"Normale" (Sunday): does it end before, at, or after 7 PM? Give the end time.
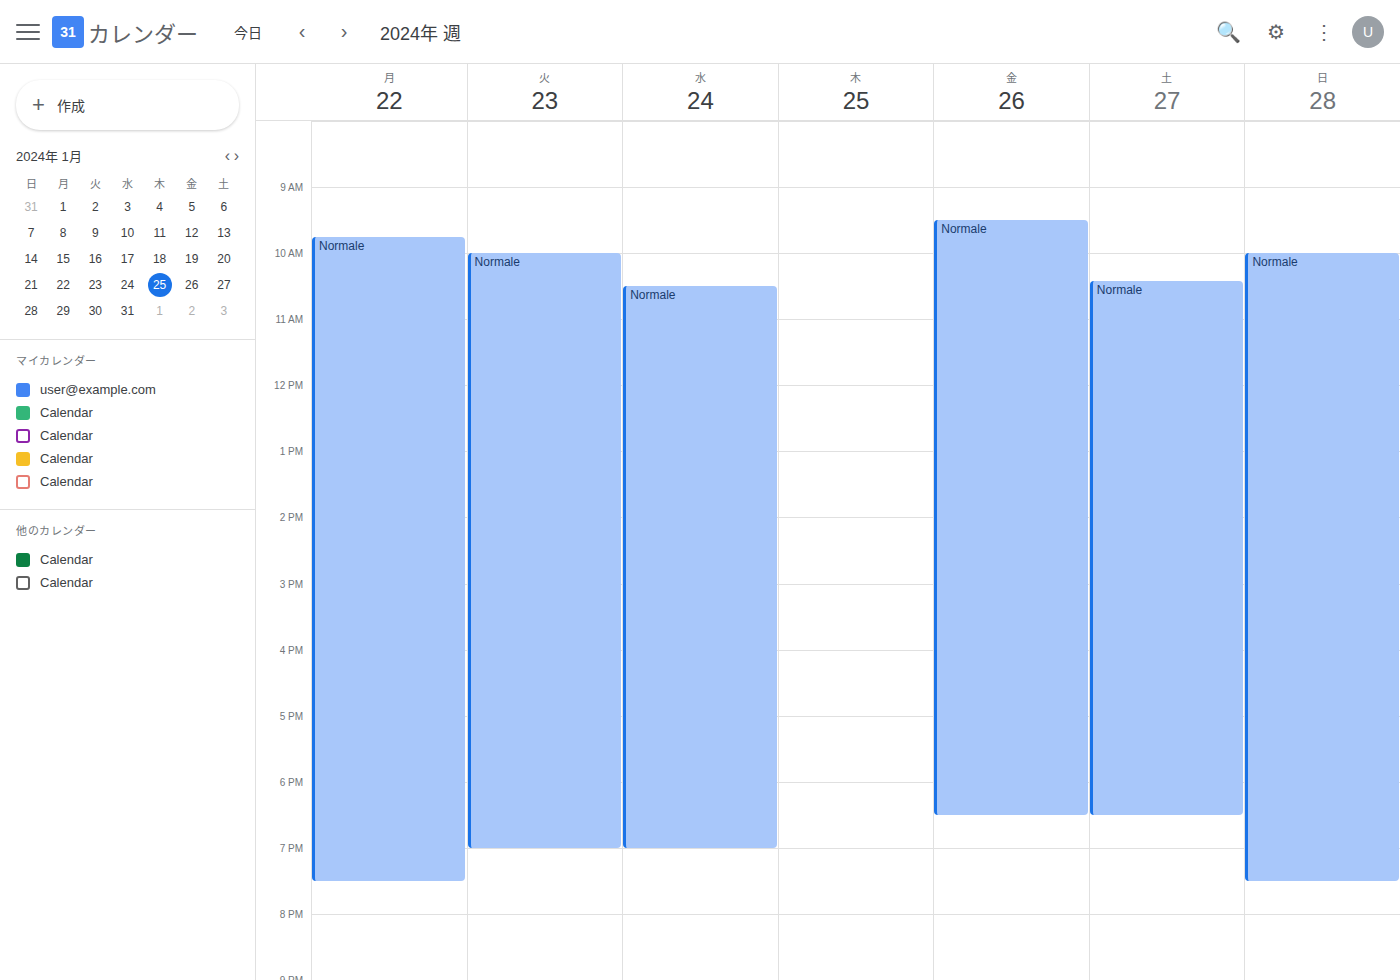
7:30 PM -- after 7 PM, 30 minutes below the 7 PM line.